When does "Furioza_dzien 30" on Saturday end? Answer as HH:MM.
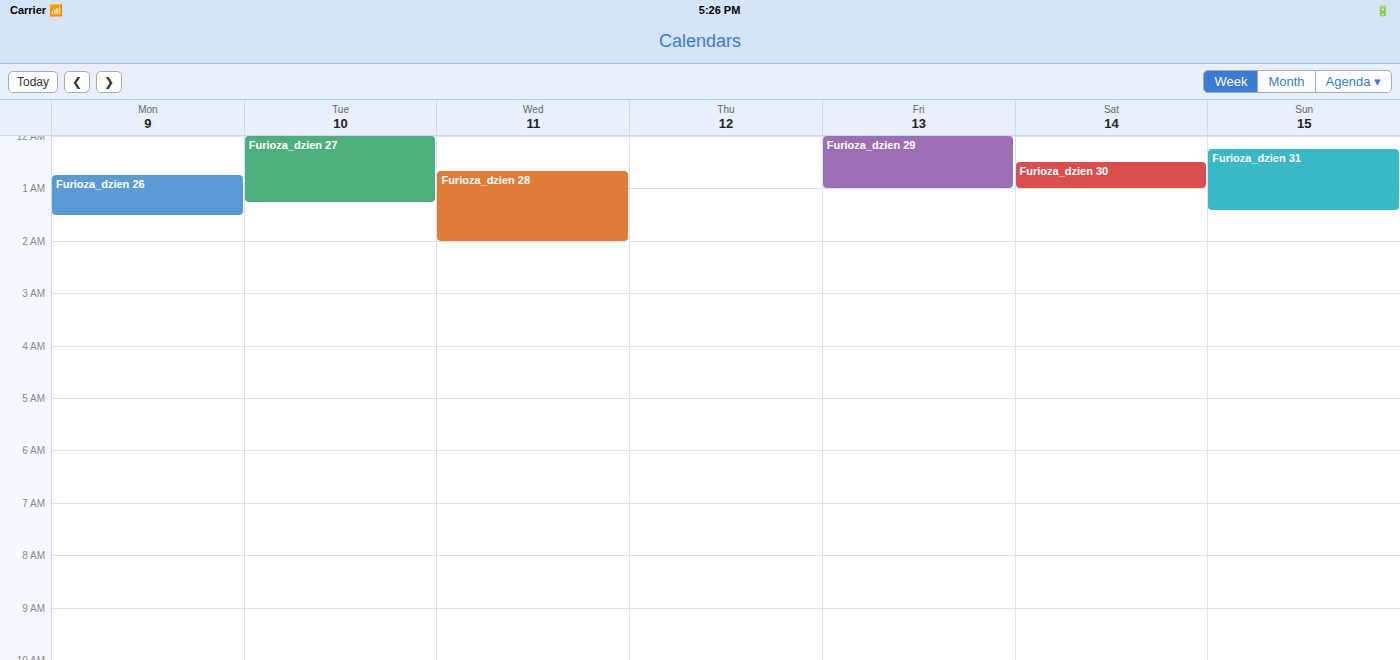
01:00